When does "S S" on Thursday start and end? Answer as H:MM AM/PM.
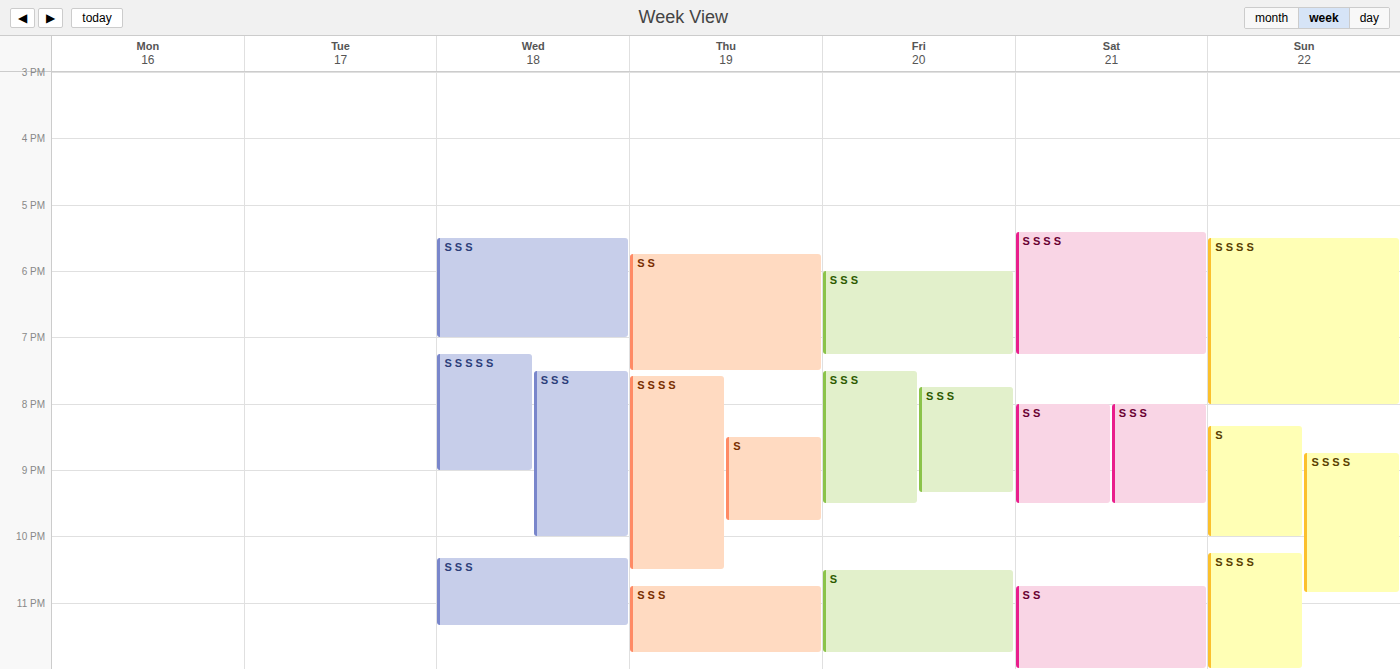
5:45 PM to 7:30 PM